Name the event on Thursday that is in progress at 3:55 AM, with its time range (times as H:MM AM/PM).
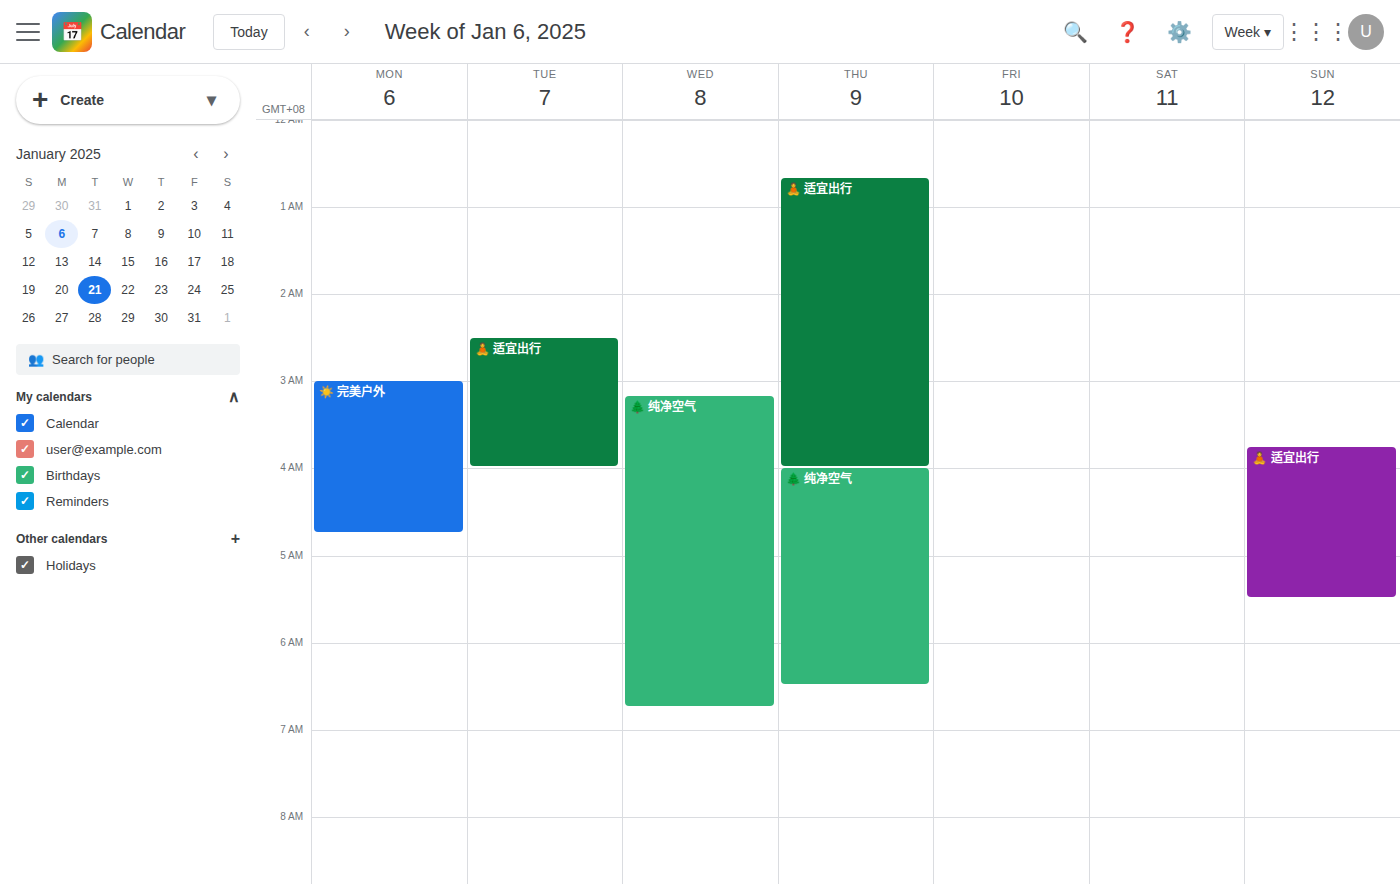
"🧘 适宜出行", 12:40 AM to 4:00 AM